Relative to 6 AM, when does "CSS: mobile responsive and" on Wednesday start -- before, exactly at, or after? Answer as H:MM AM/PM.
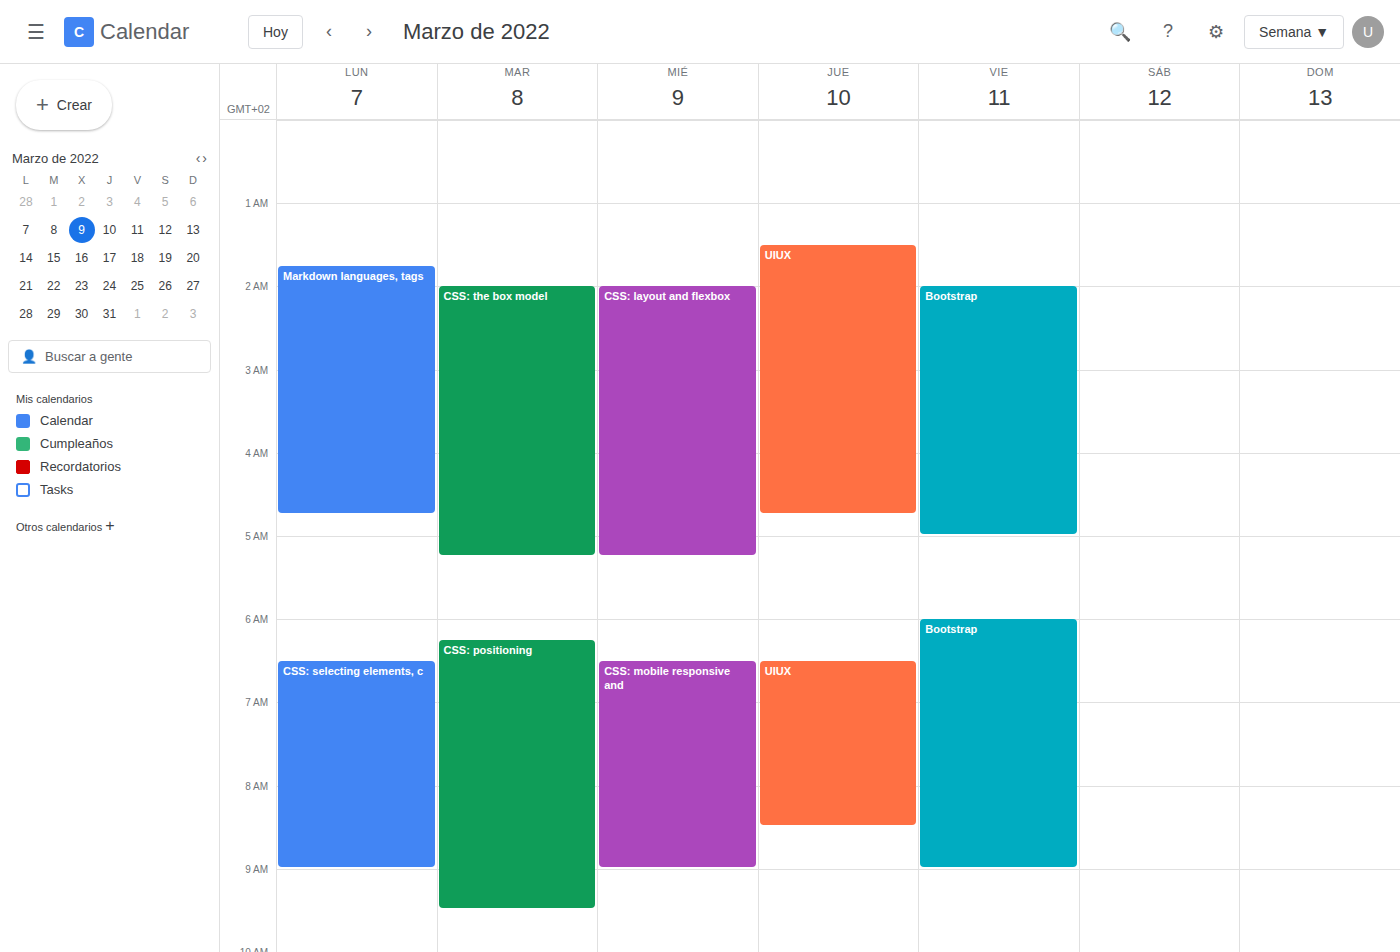
6:30 AM -- after 6 AM, 30 minutes below the 6 AM line.